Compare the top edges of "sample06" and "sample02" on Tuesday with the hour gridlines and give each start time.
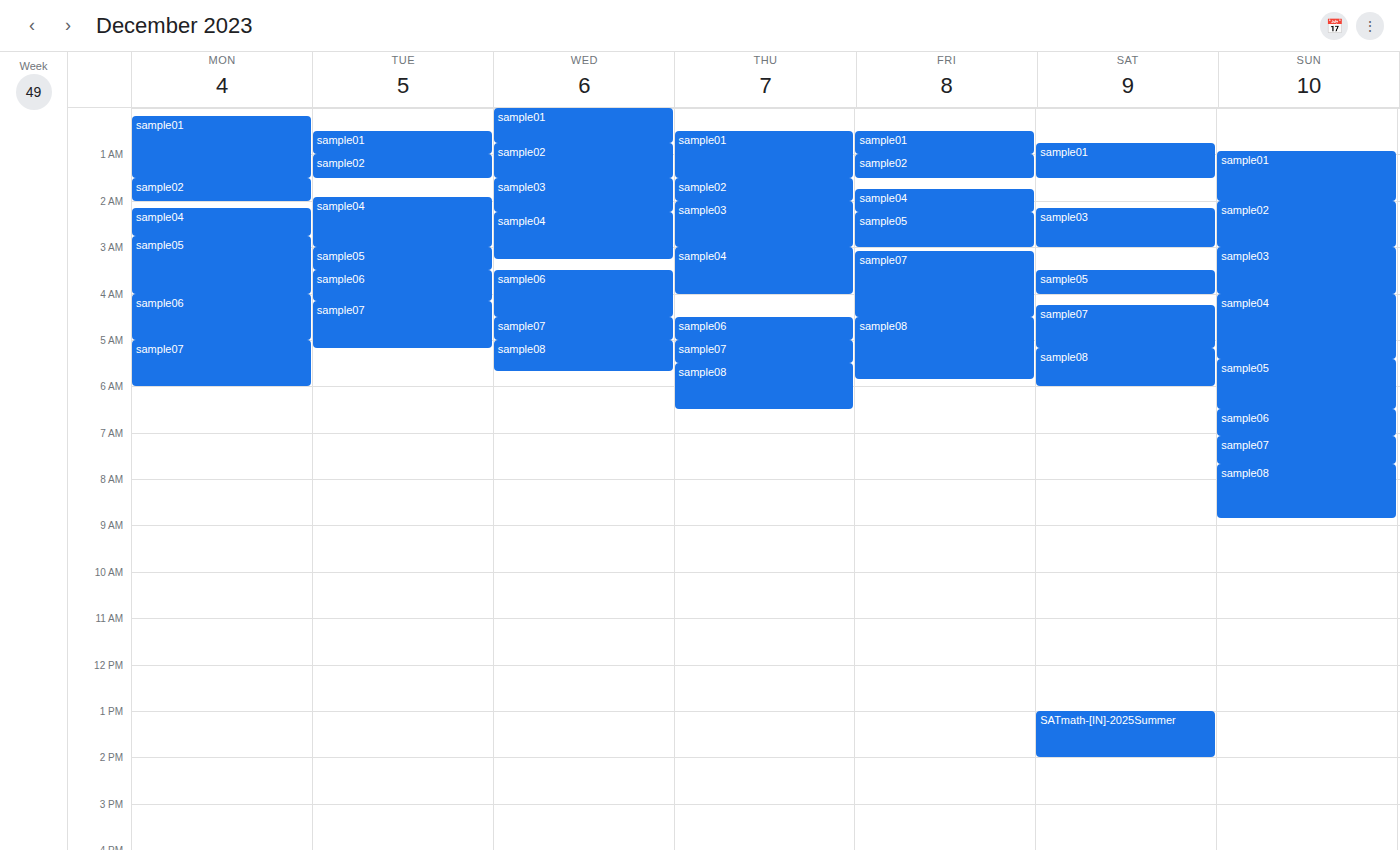
"sample06": 3:30 AM, halfway between the 3 AM and 4 AM lines. "sample02": 1:00 AM, exactly on the 1 AM line.